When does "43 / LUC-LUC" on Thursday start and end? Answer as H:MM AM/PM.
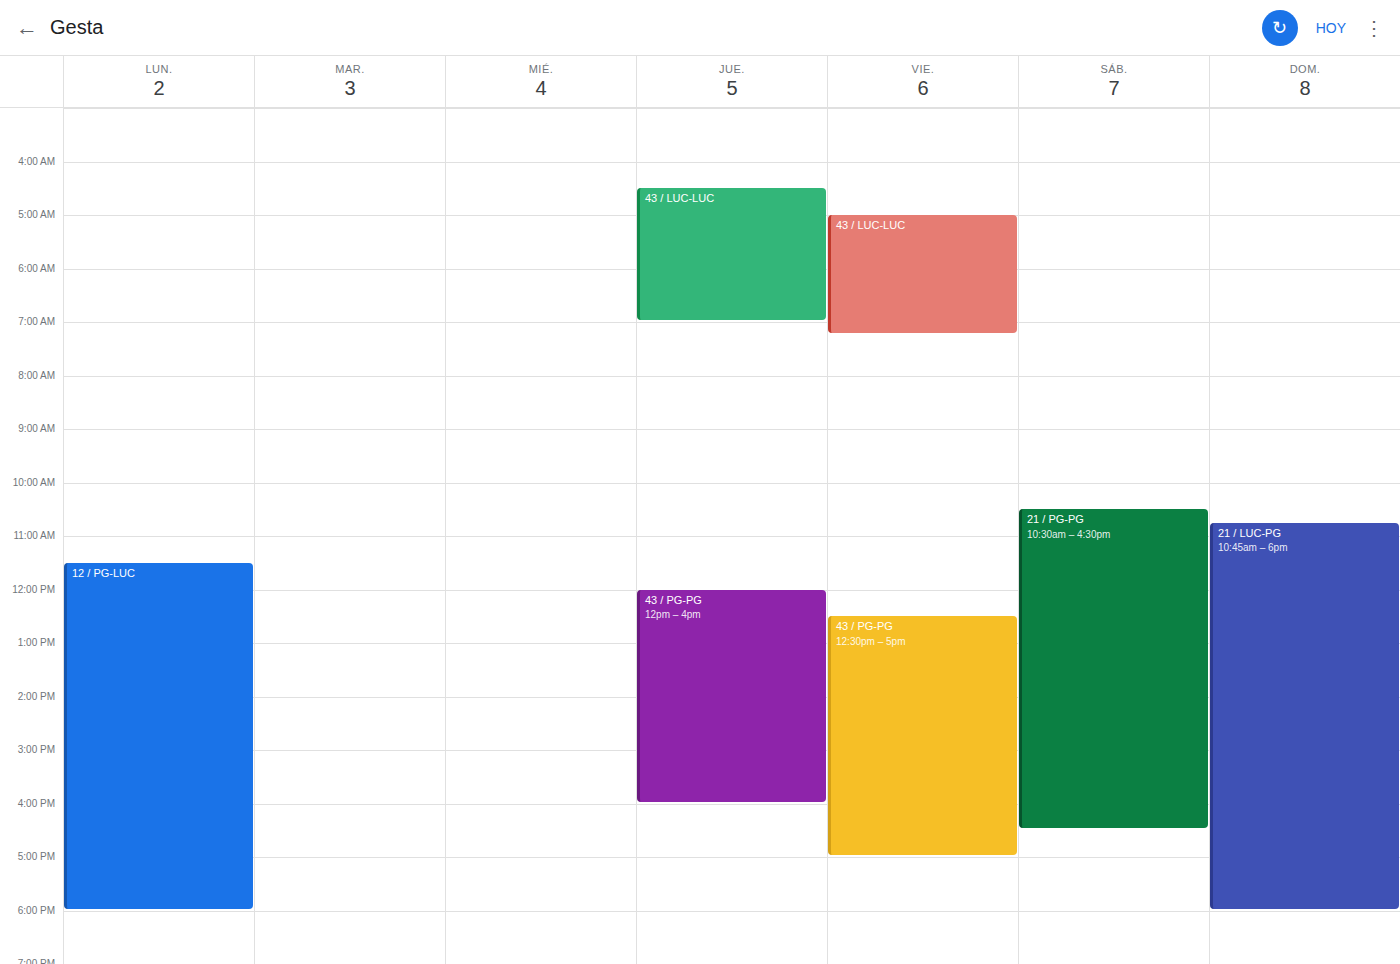
4:30 AM to 7:00 AM